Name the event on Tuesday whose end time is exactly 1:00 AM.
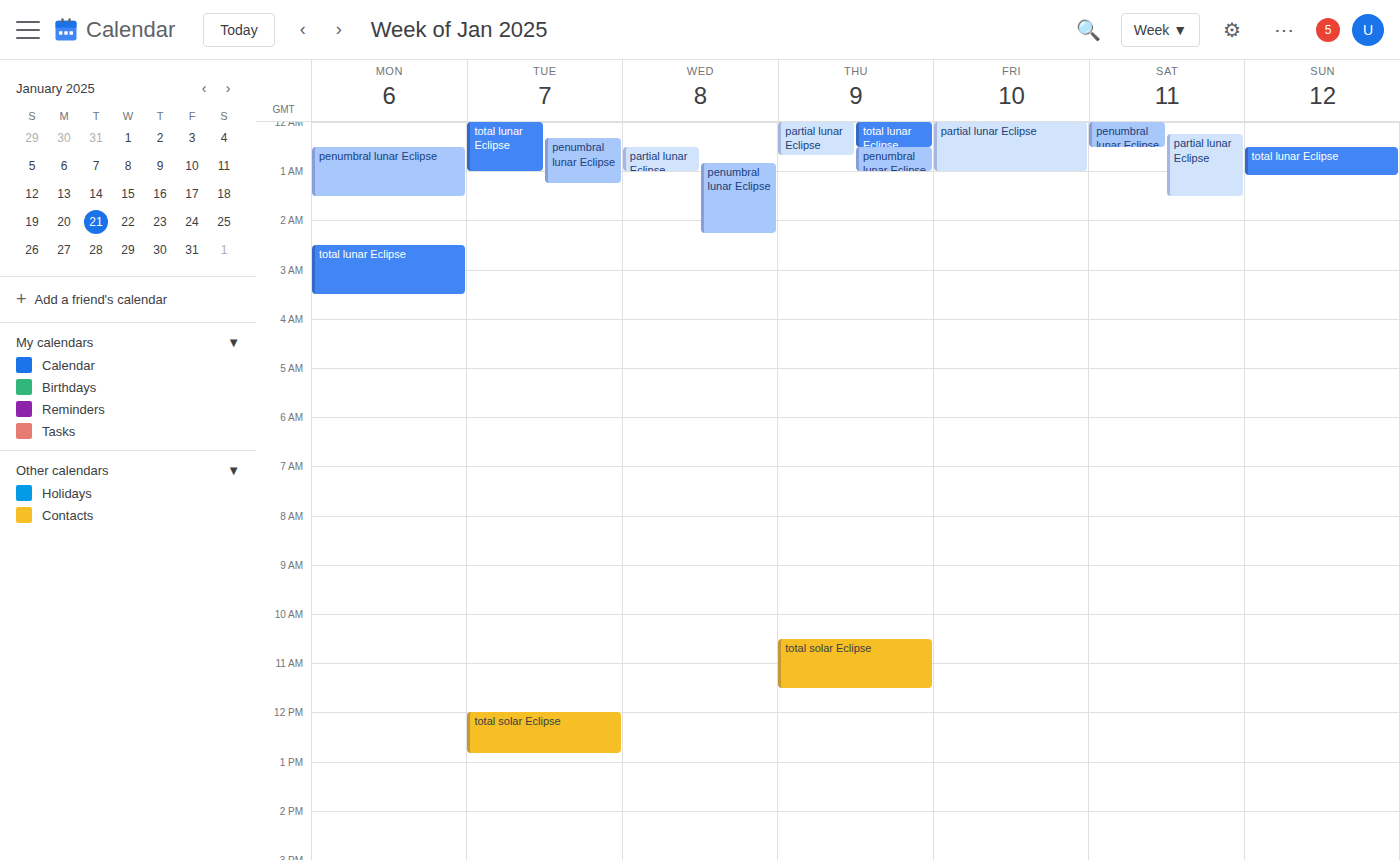
"total lunar Eclipse"